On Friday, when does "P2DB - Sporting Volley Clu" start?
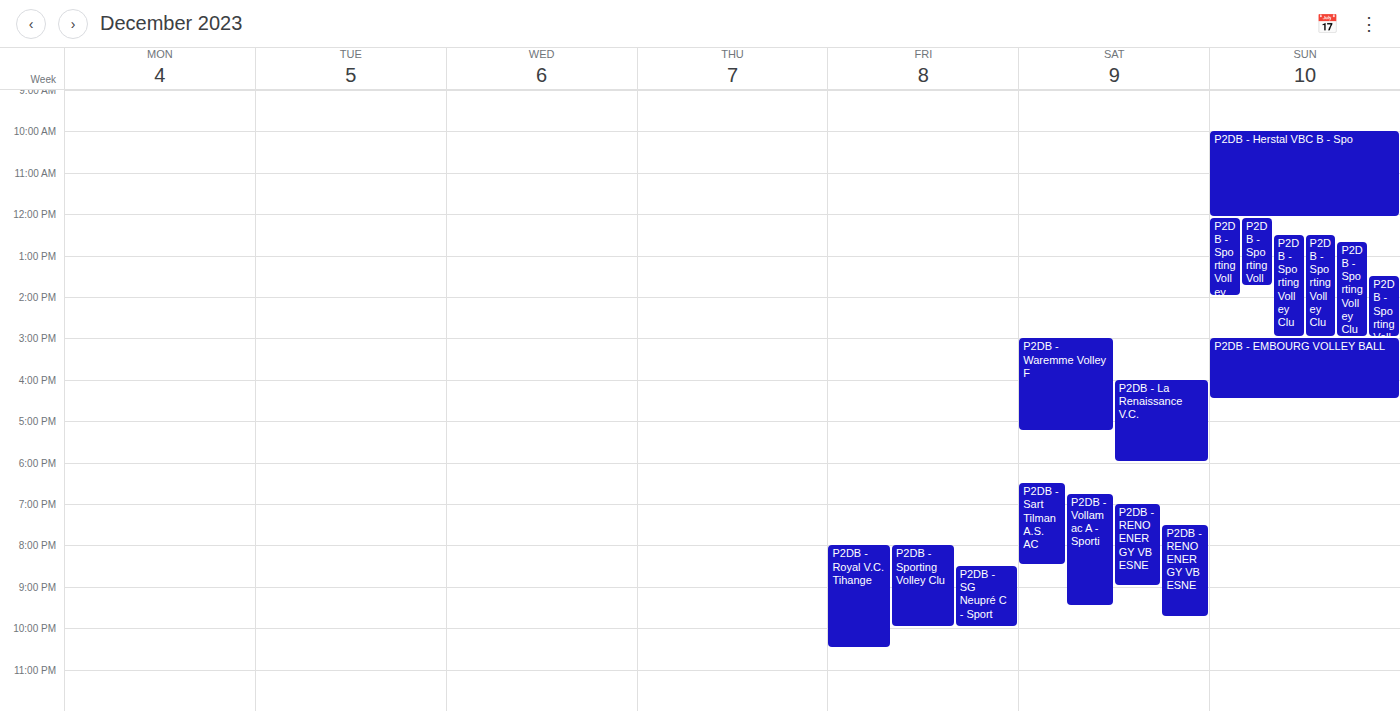
8:00 PM